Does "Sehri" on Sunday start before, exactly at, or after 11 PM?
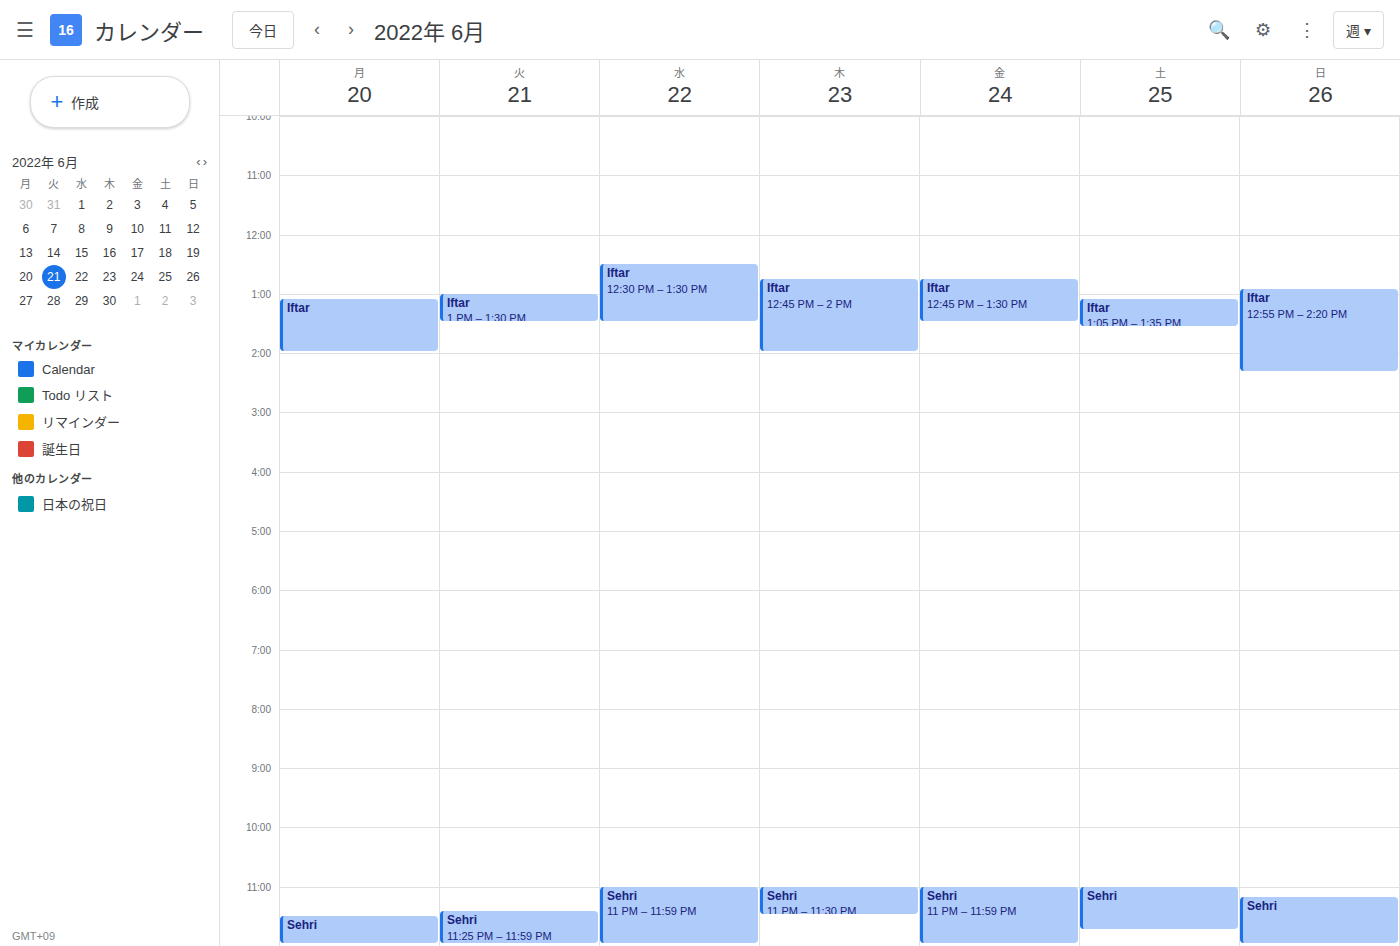
11:10 PM -- after 11 PM, 10 minutes below the 11 PM line.